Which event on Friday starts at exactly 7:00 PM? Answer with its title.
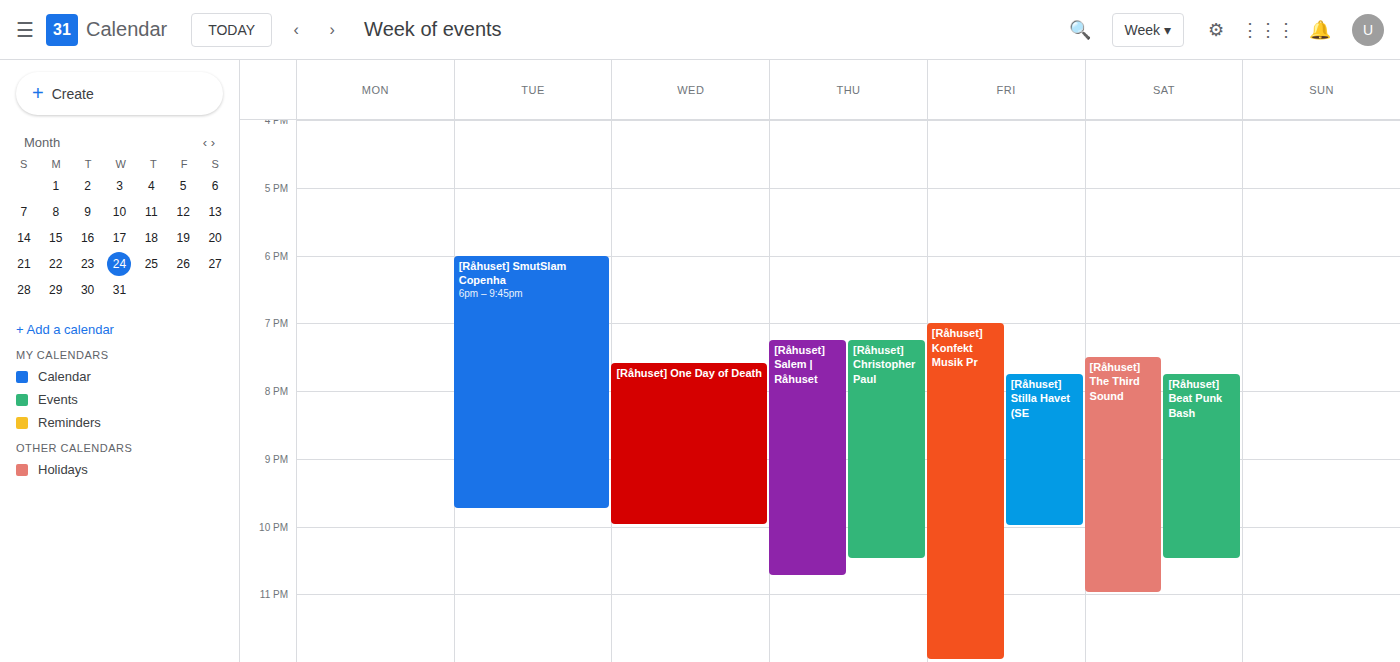
"[Råhuset] Konfekt Musik Pr"